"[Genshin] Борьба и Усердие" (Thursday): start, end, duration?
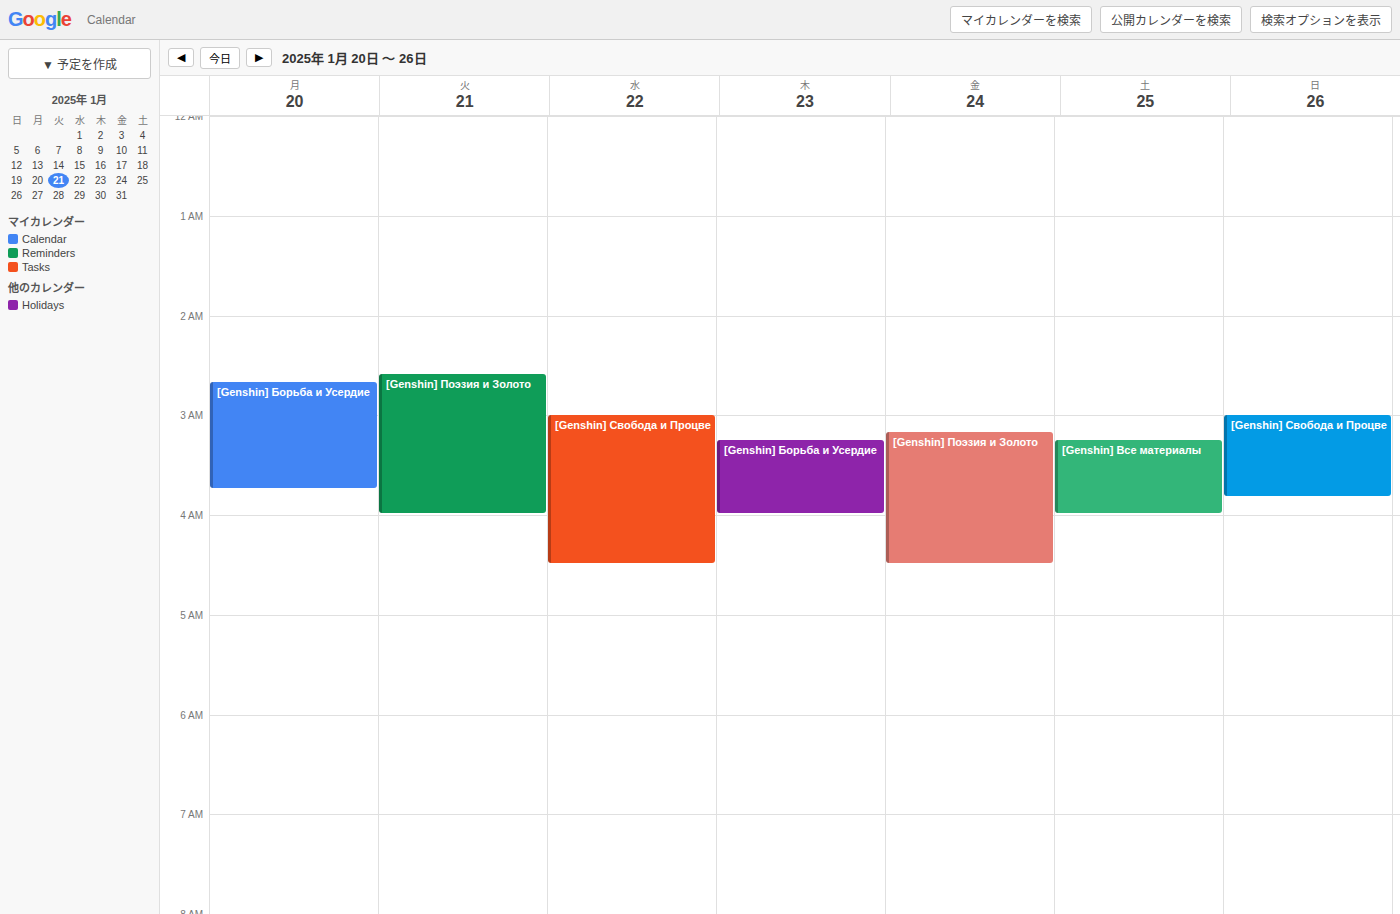
3:15 AM to 4:00 AM, 45 minutes